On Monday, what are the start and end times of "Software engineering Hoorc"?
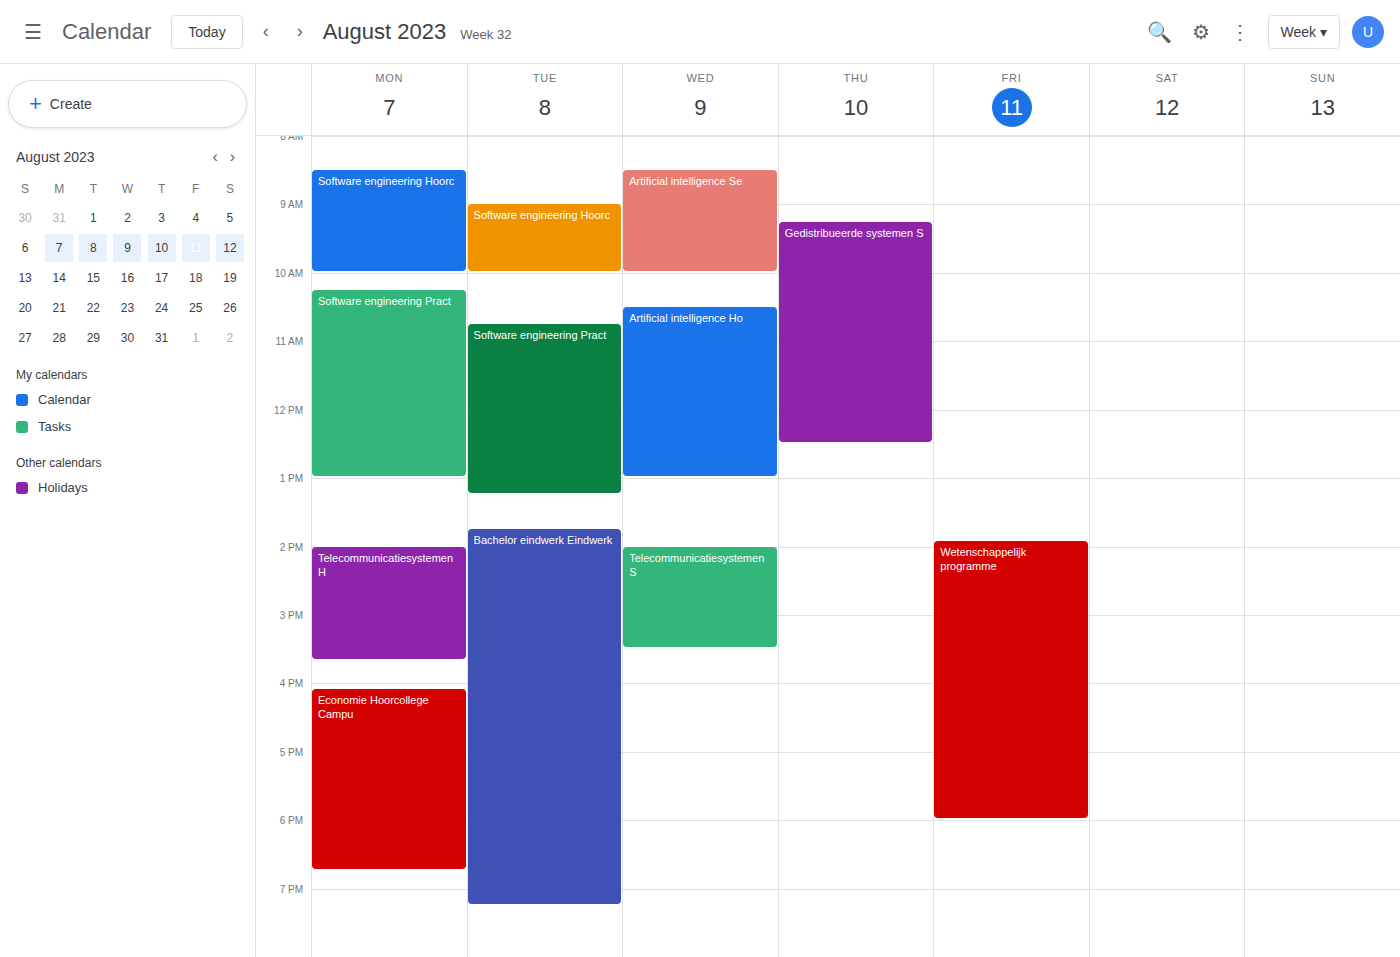
8:30 AM to 10:00 AM